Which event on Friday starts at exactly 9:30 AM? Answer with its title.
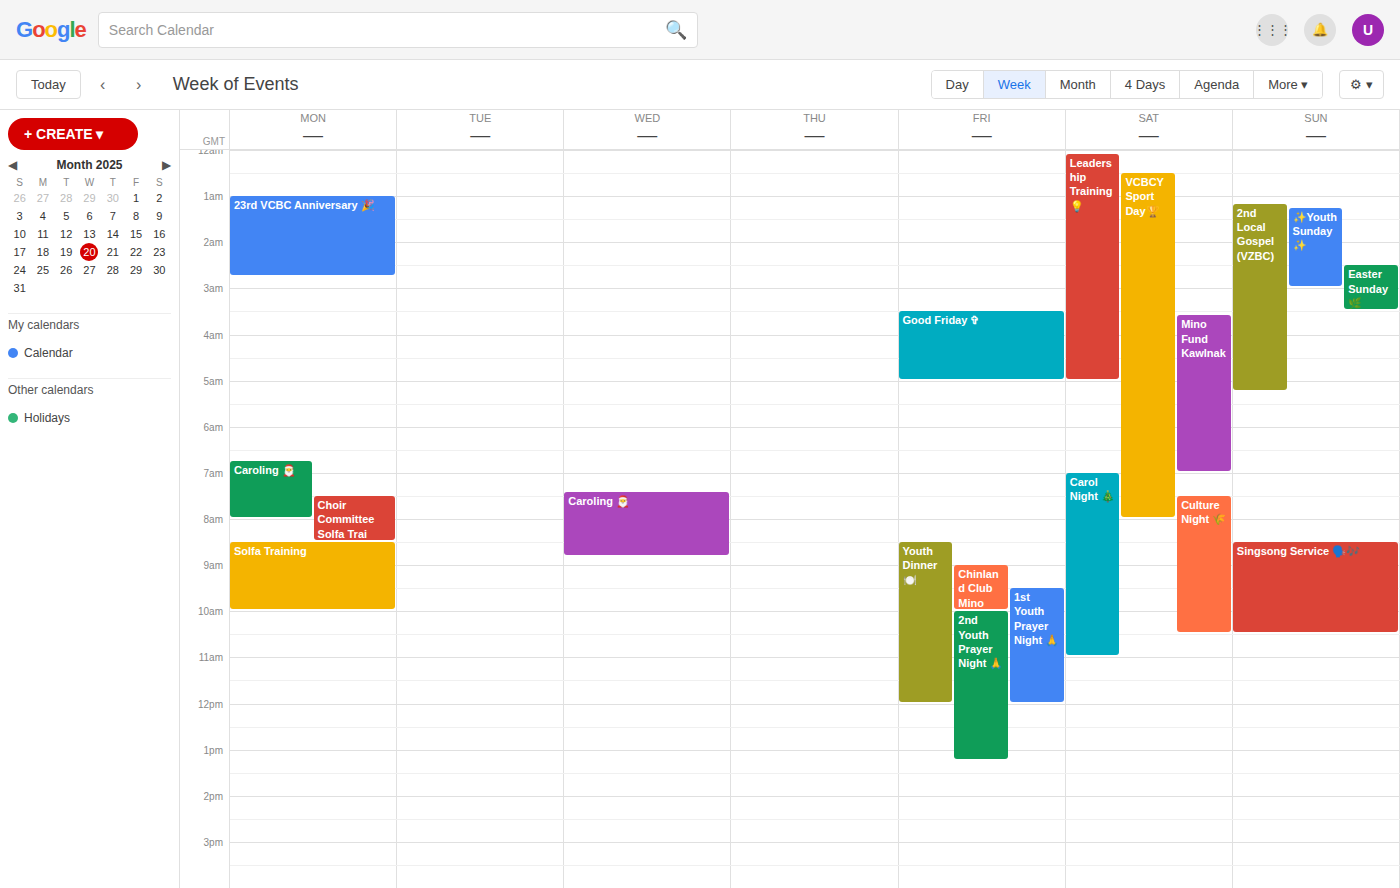
"1st Youth Prayer Night 🙏"